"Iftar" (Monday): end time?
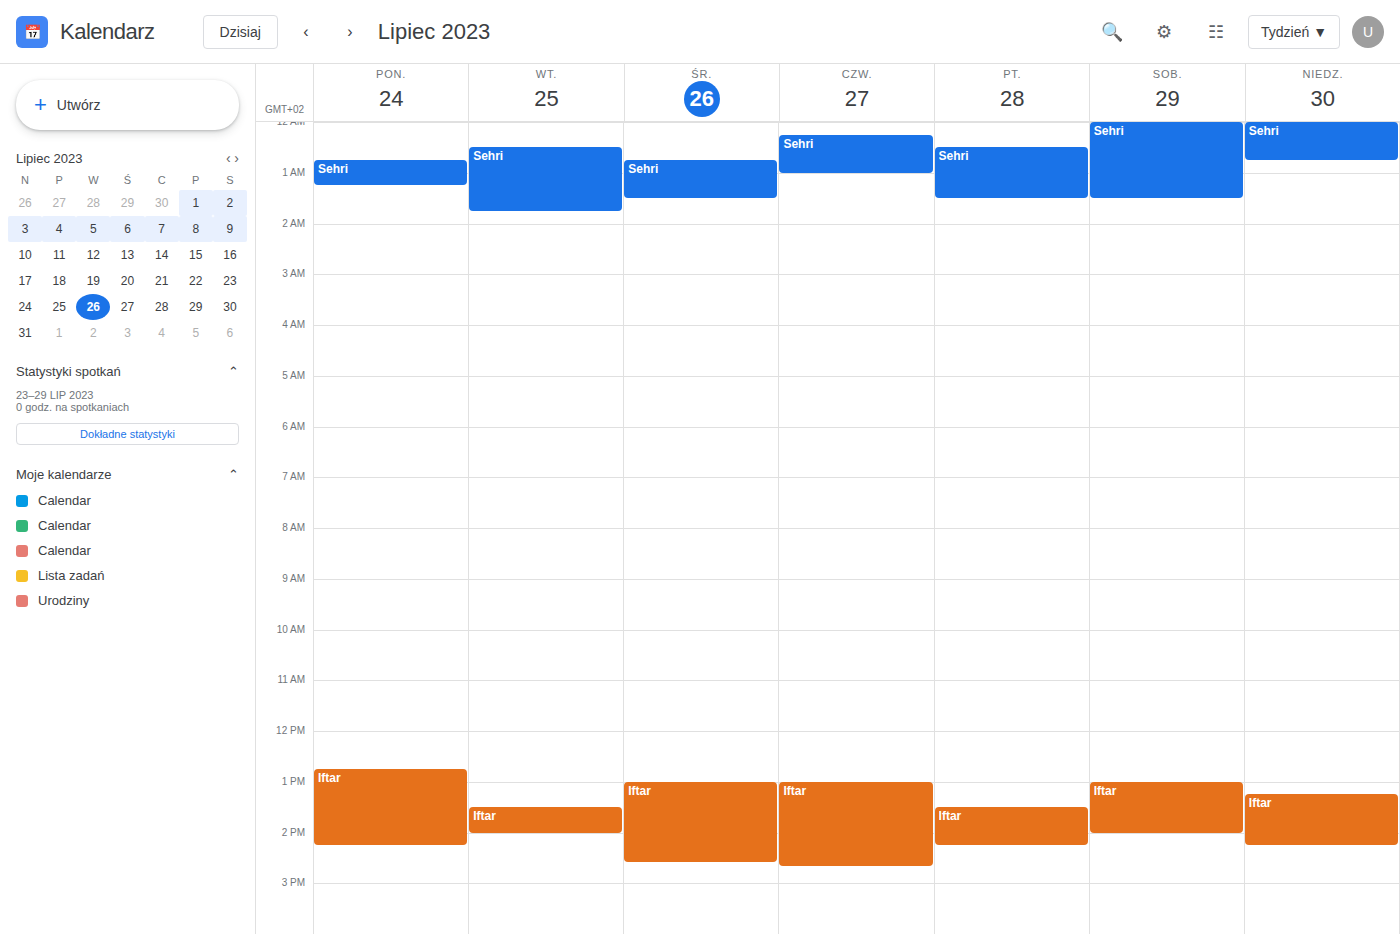
2:15 PM